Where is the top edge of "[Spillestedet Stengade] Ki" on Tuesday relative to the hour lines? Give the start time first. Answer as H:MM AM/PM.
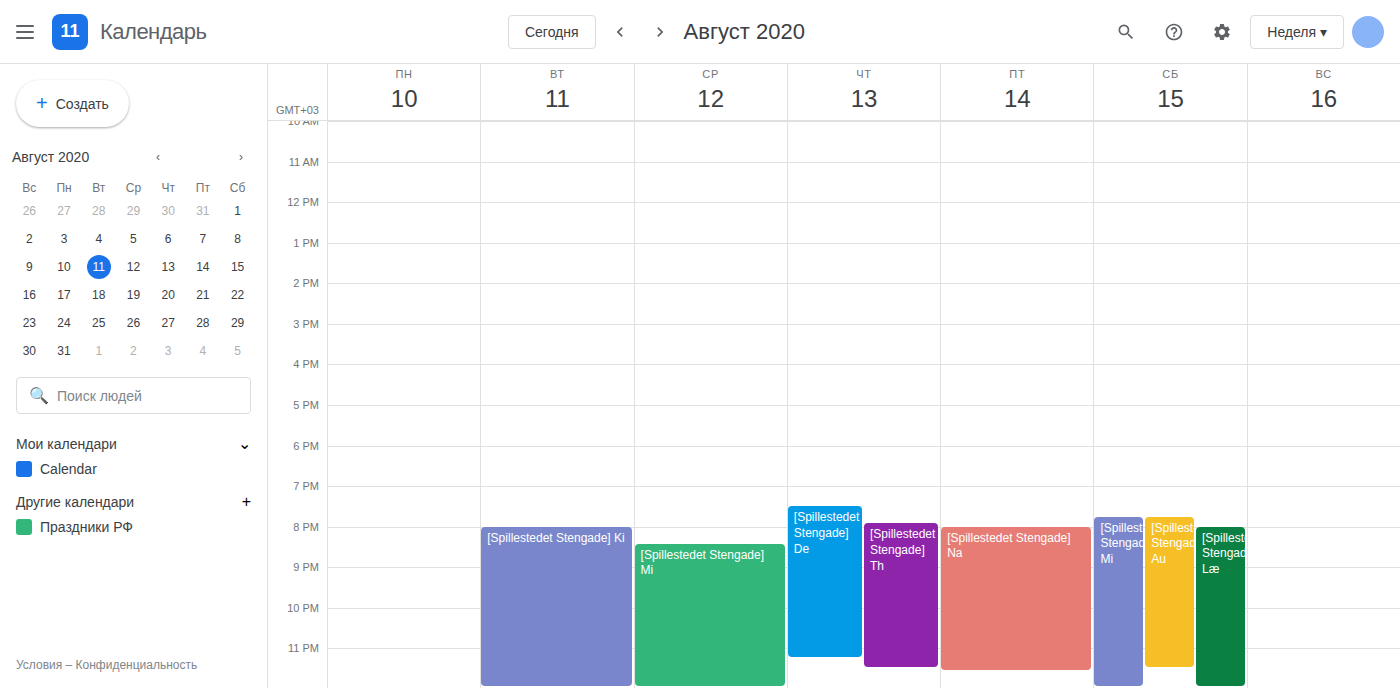
8:00 PM -- exactly on the 8 PM line.